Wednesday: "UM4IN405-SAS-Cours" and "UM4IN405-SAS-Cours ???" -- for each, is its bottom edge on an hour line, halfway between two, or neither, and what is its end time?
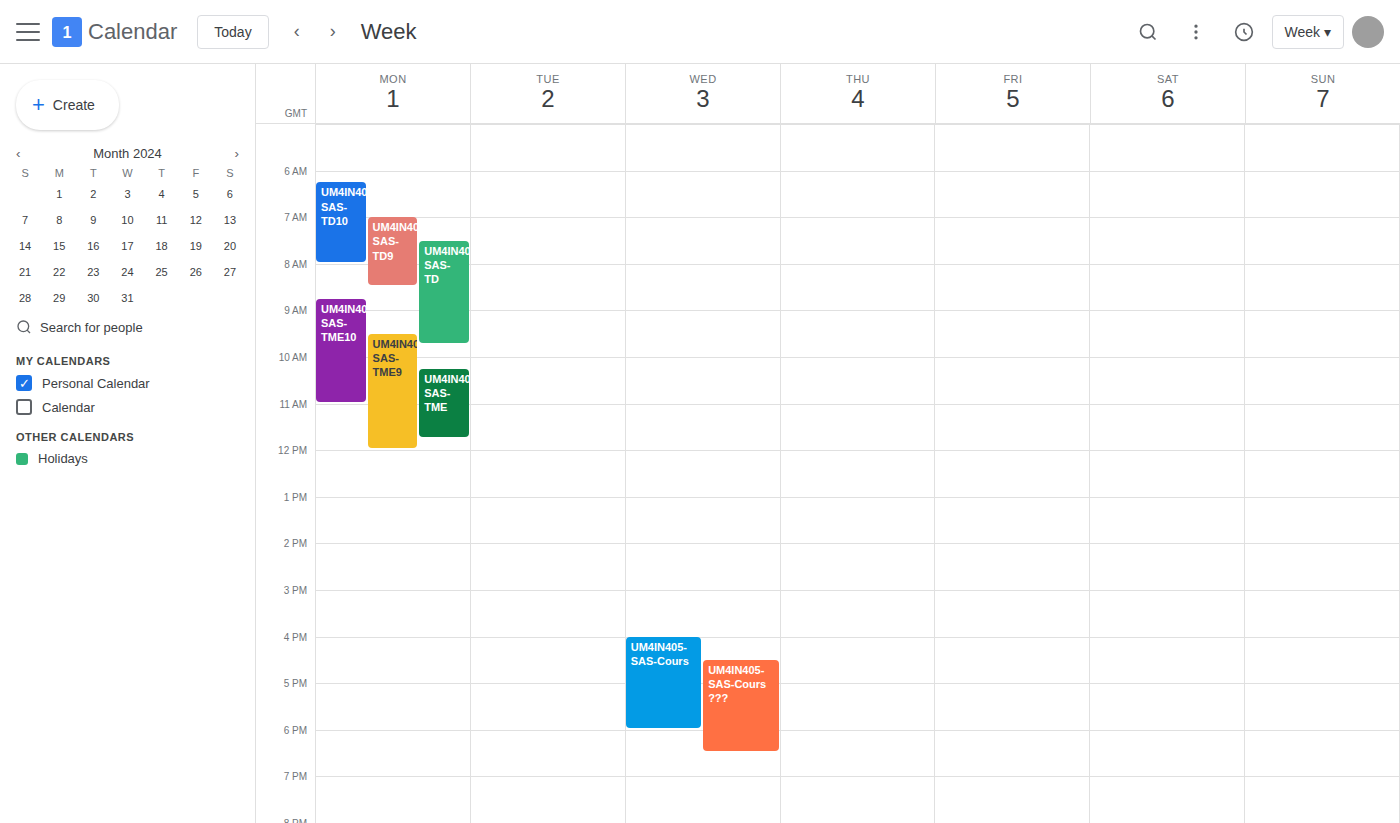
"UM4IN405-SAS-Cours": 6:00 PM, exactly on the 6 PM line. "UM4IN405-SAS-Cours ???": 6:30 PM, halfway between the 6 PM and 7 PM lines.